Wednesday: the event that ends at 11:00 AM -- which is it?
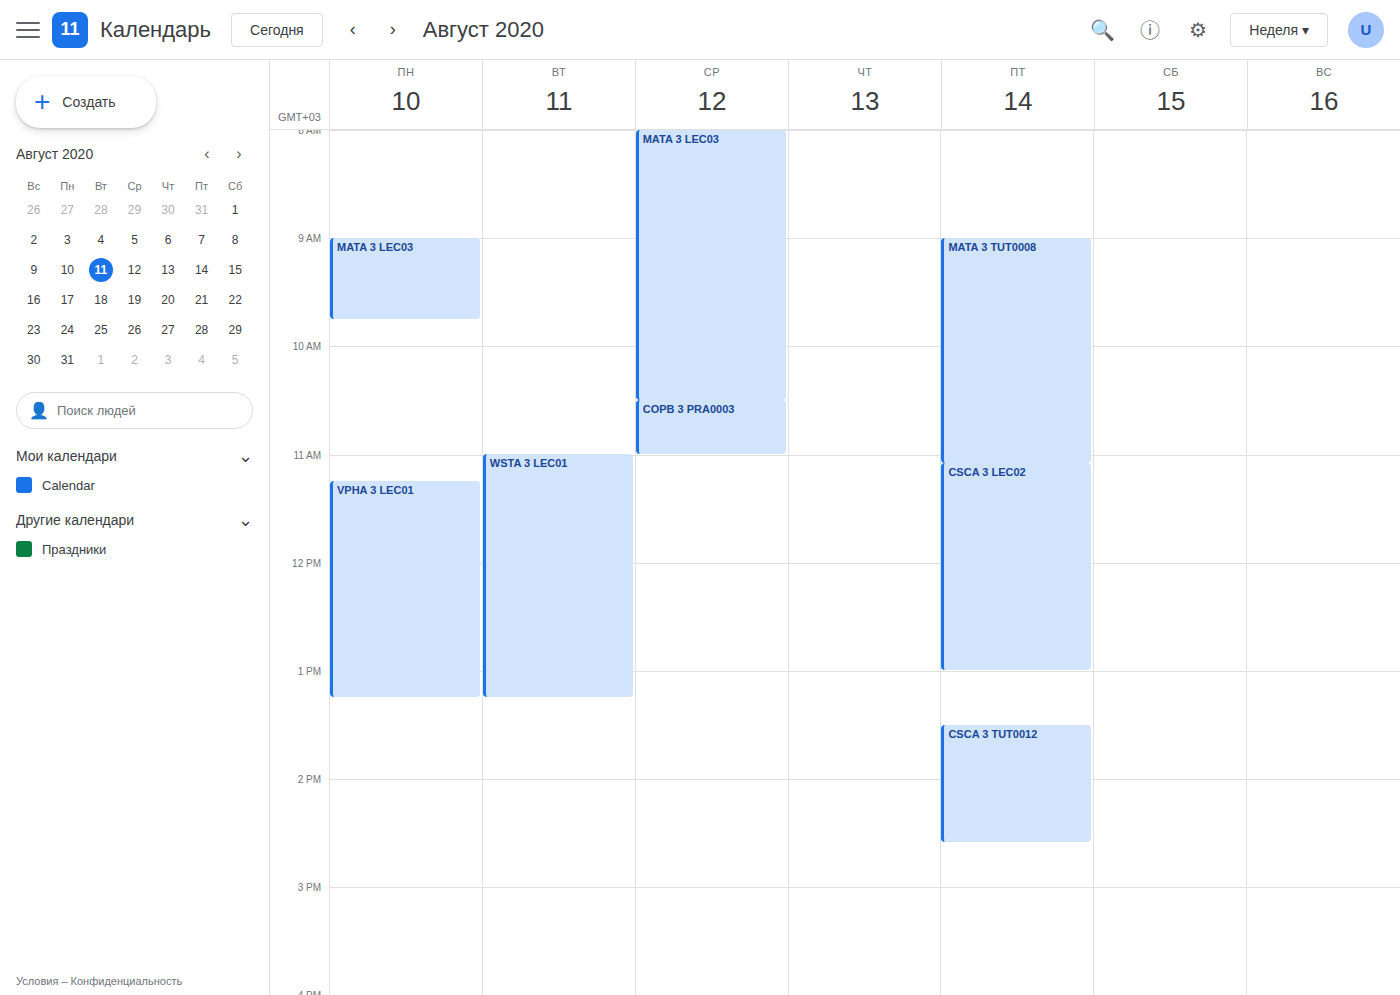
"COPB 3 PRA0003"